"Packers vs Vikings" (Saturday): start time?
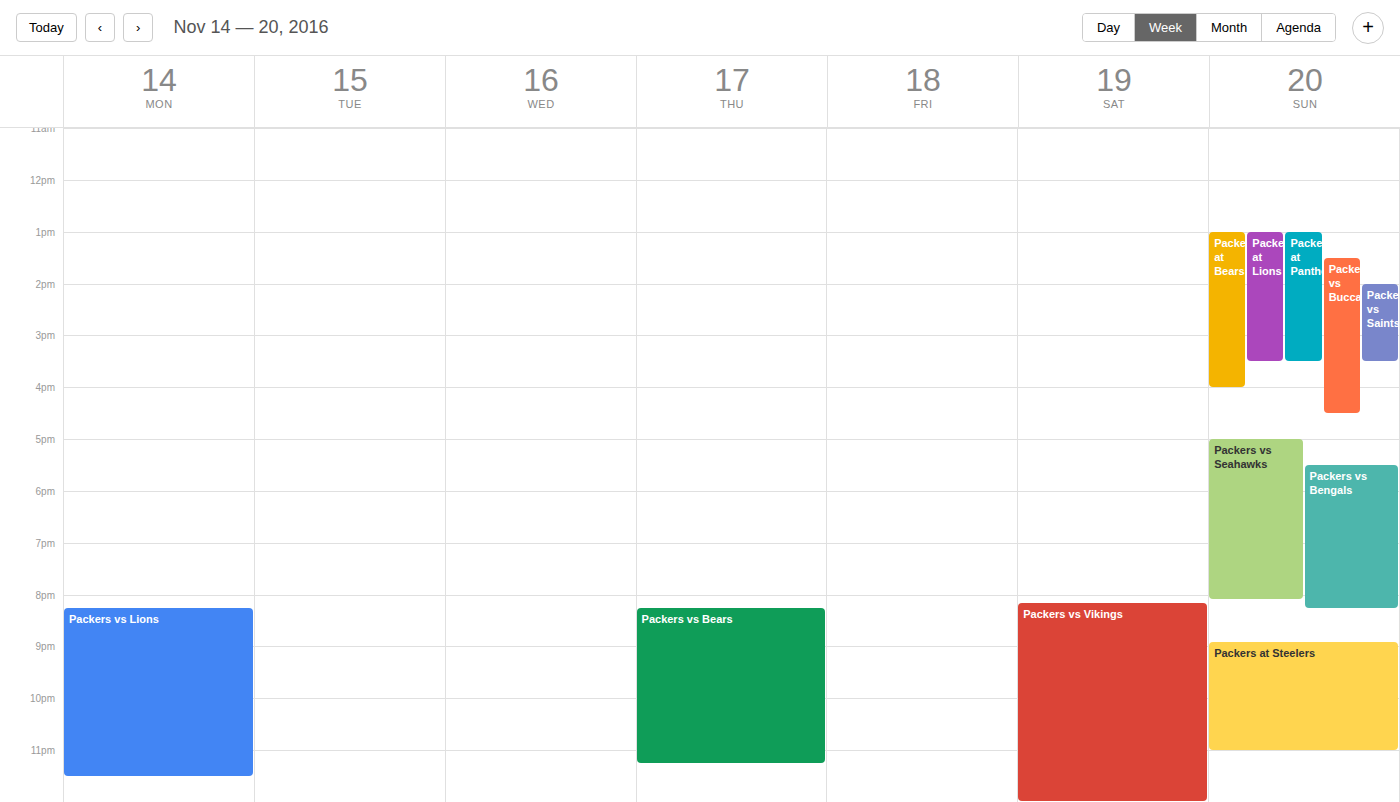
20:10